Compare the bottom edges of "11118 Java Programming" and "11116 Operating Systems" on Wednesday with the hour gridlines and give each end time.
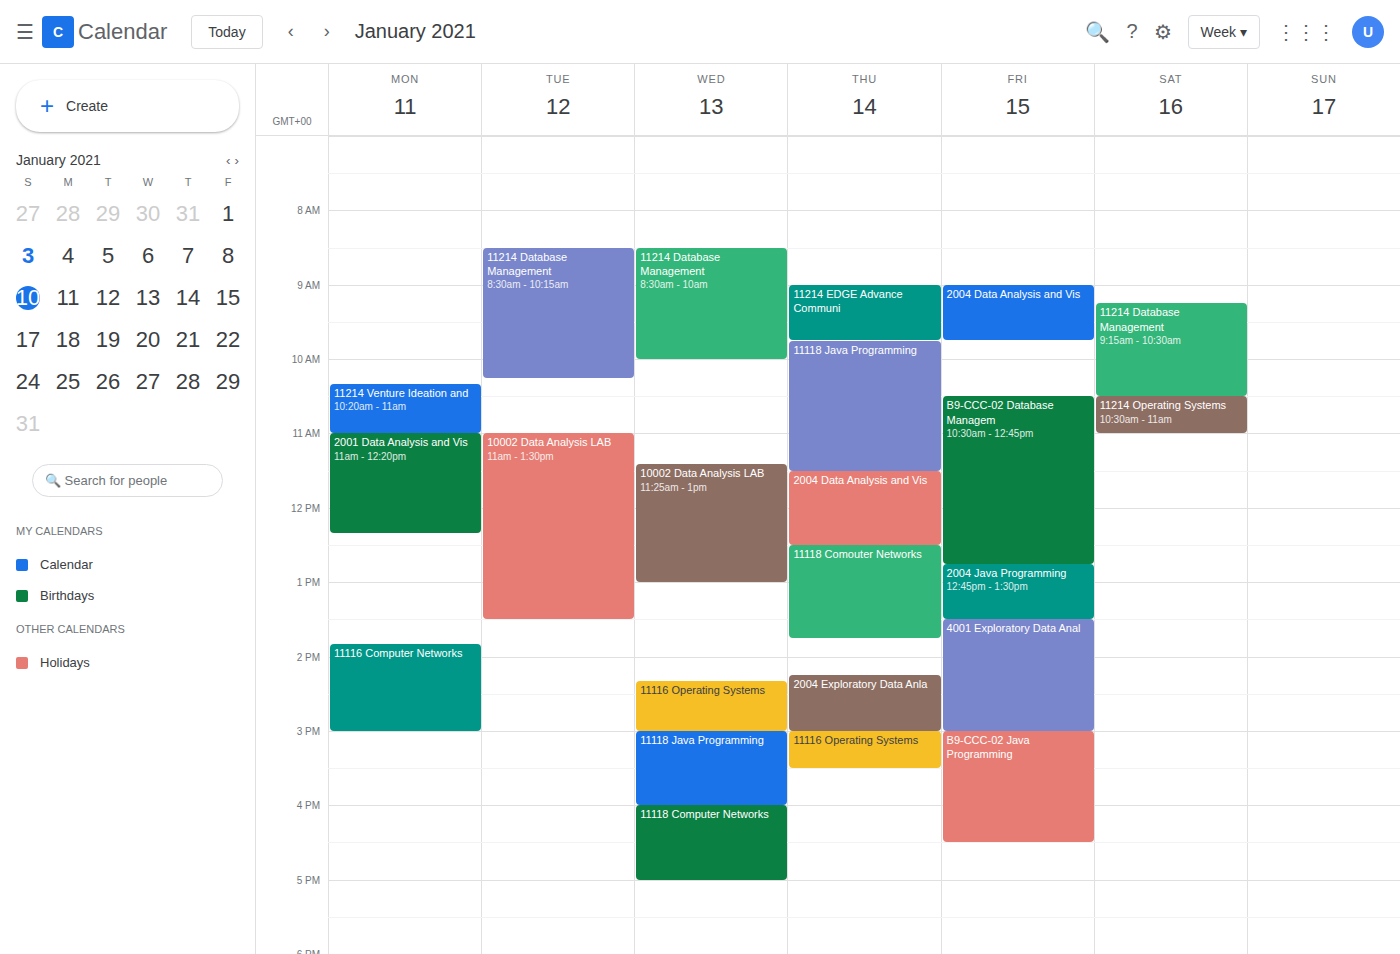
"11118 Java Programming": 4:00 PM, exactly on the 4 PM line. "11116 Operating Systems": 3:00 PM, exactly on the 3 PM line.